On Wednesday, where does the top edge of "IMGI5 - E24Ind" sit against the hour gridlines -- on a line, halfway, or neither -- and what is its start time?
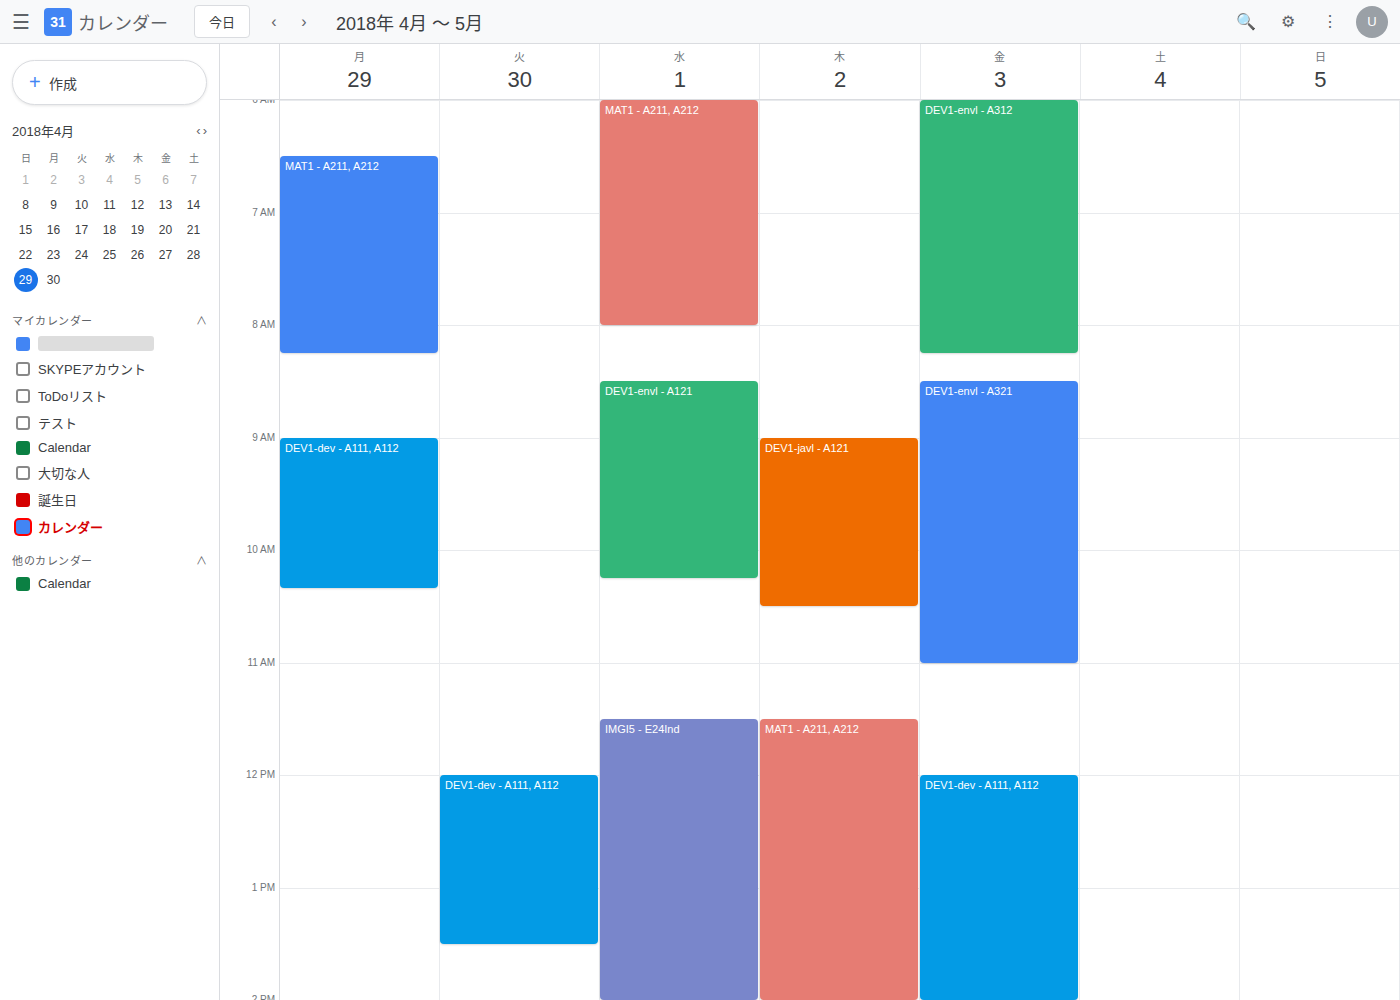
11:30 AM -- halfway between the 11 AM and 12 PM lines.